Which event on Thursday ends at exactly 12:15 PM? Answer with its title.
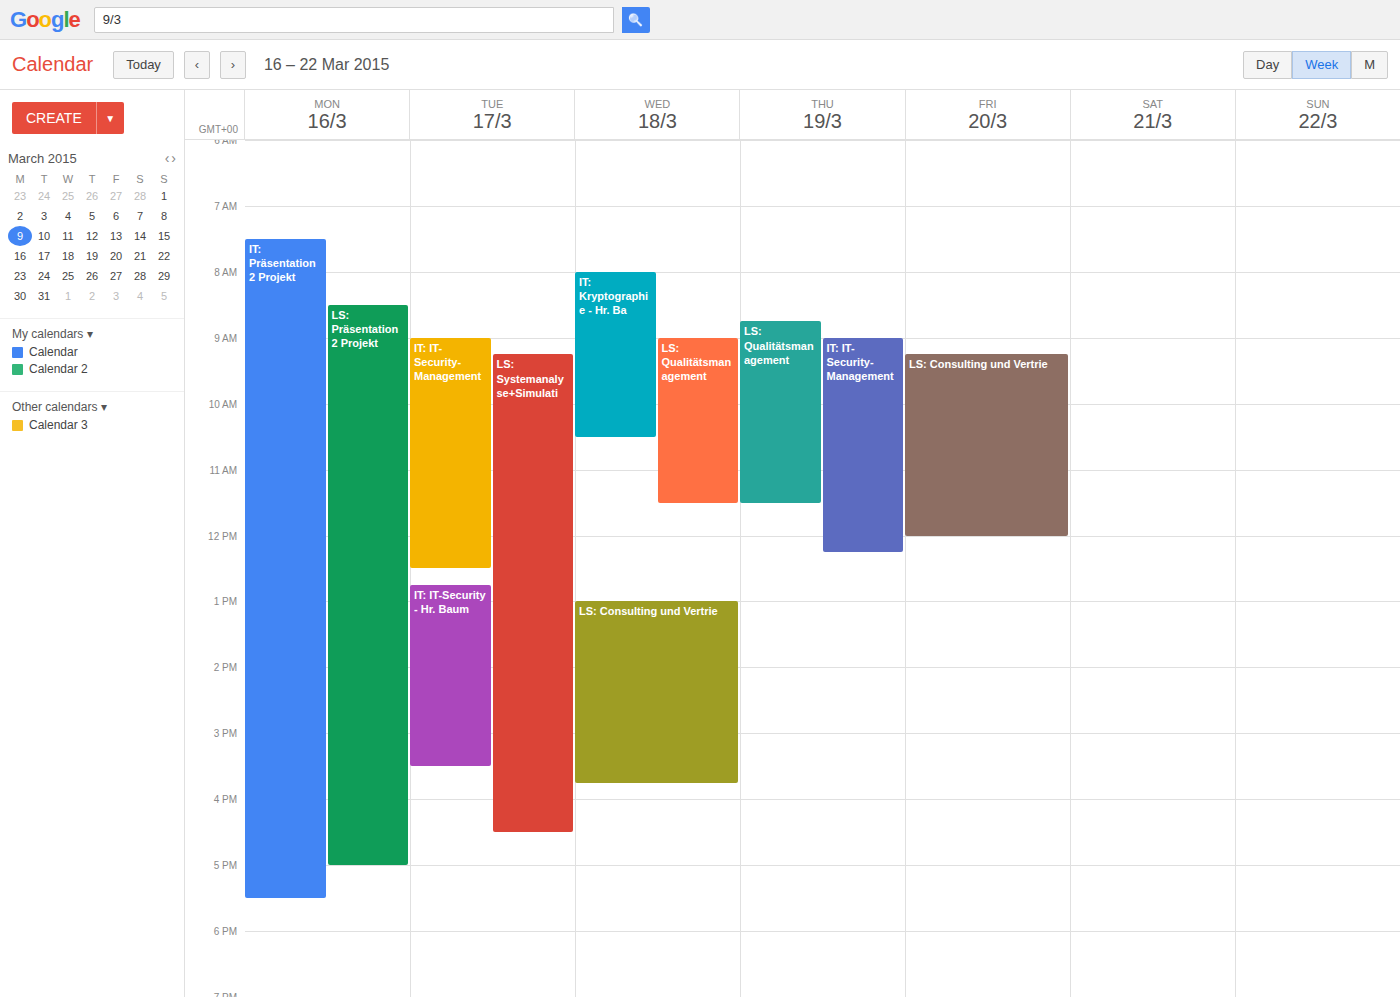
"IT: IT-Security-Management"